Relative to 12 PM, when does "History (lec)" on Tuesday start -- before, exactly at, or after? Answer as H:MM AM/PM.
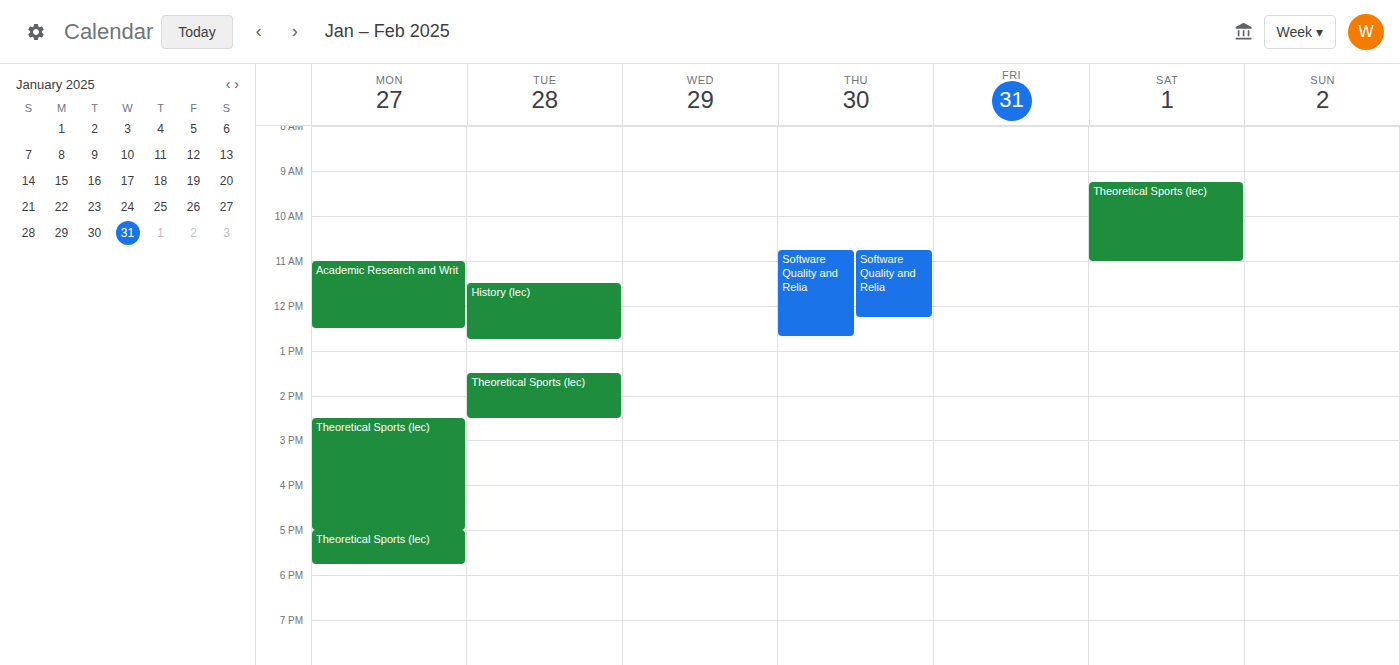
11:30 AM -- before 12 PM, 30 minutes above the 12 PM line.